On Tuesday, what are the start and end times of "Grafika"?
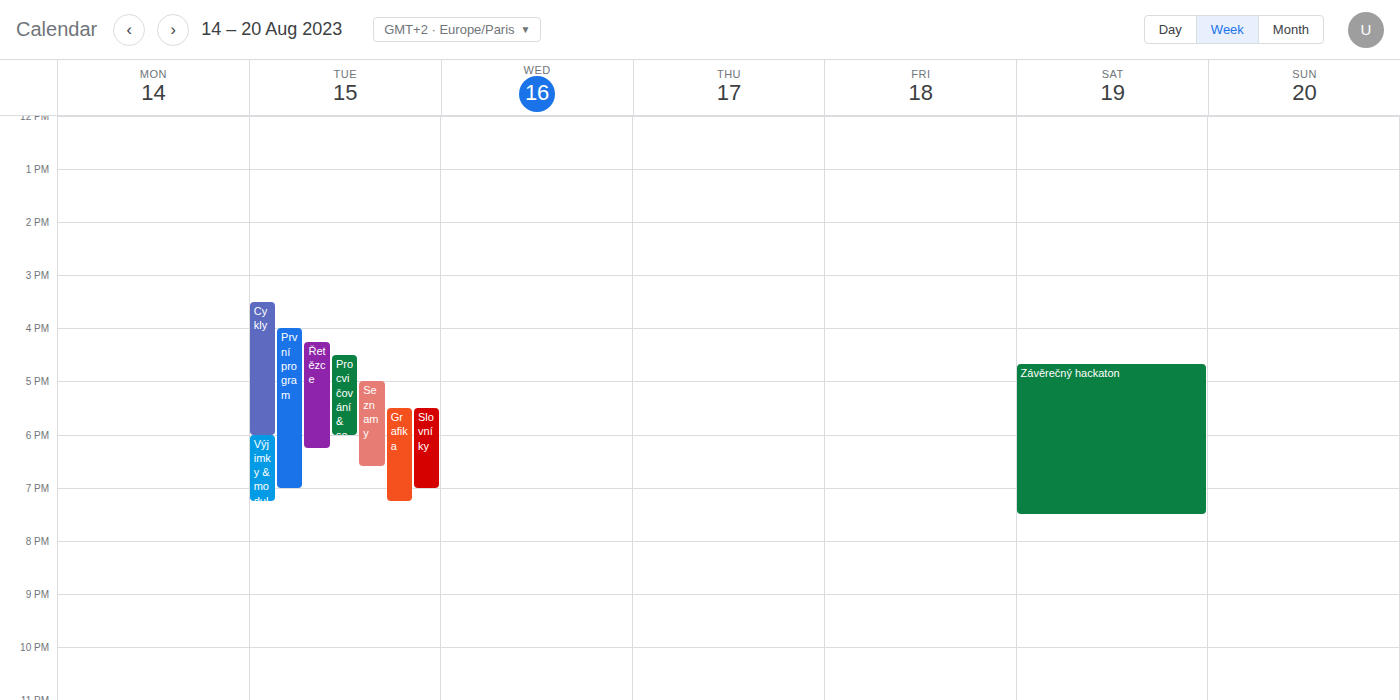
17:30 to 19:15